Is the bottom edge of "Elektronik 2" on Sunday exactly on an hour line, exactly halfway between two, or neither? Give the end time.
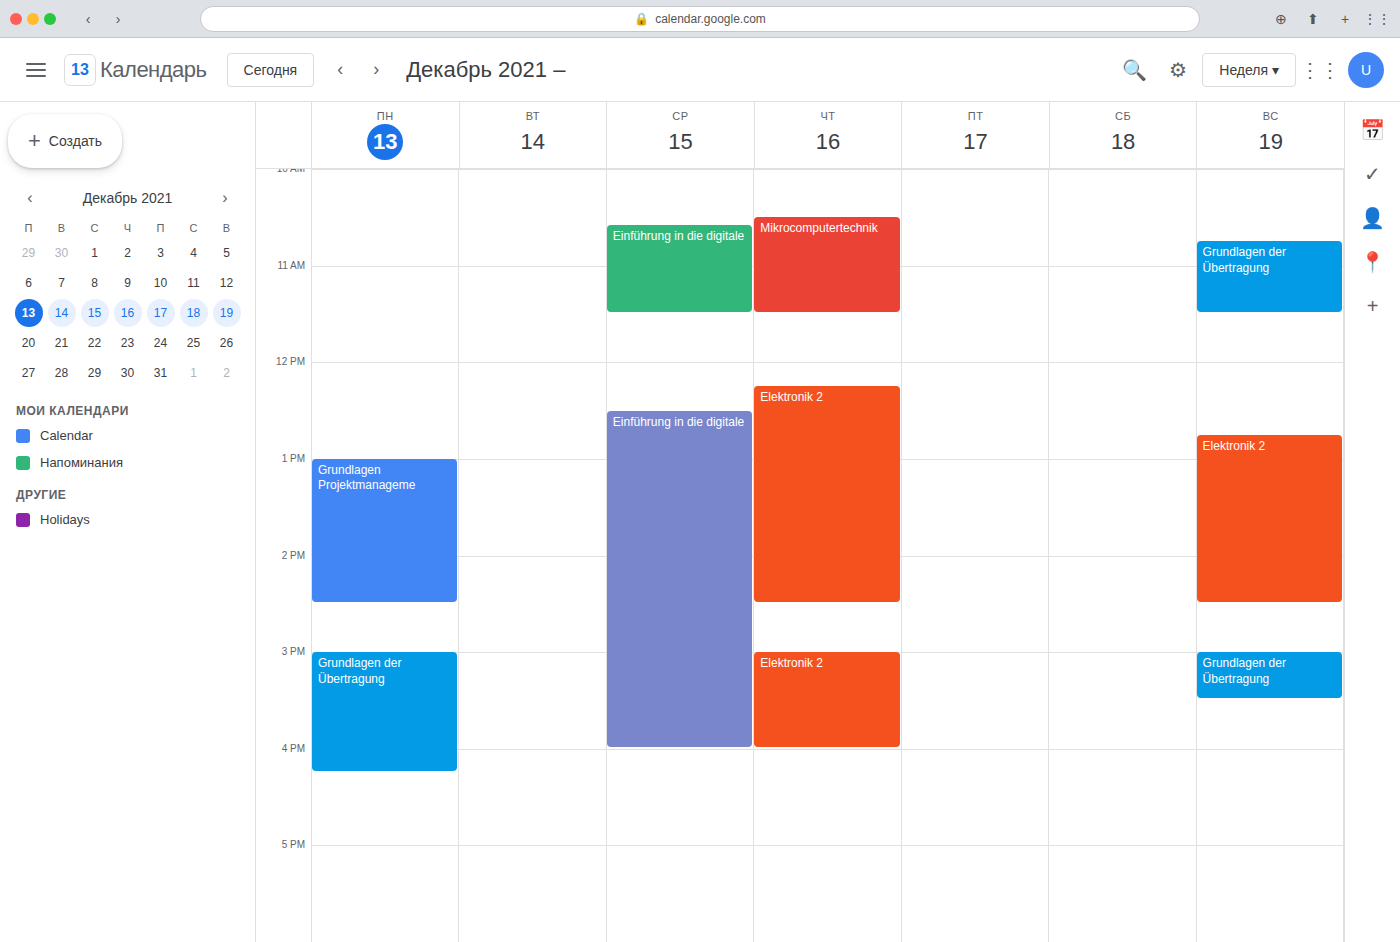
2:30 PM -- halfway between the 2 PM and 3 PM lines.